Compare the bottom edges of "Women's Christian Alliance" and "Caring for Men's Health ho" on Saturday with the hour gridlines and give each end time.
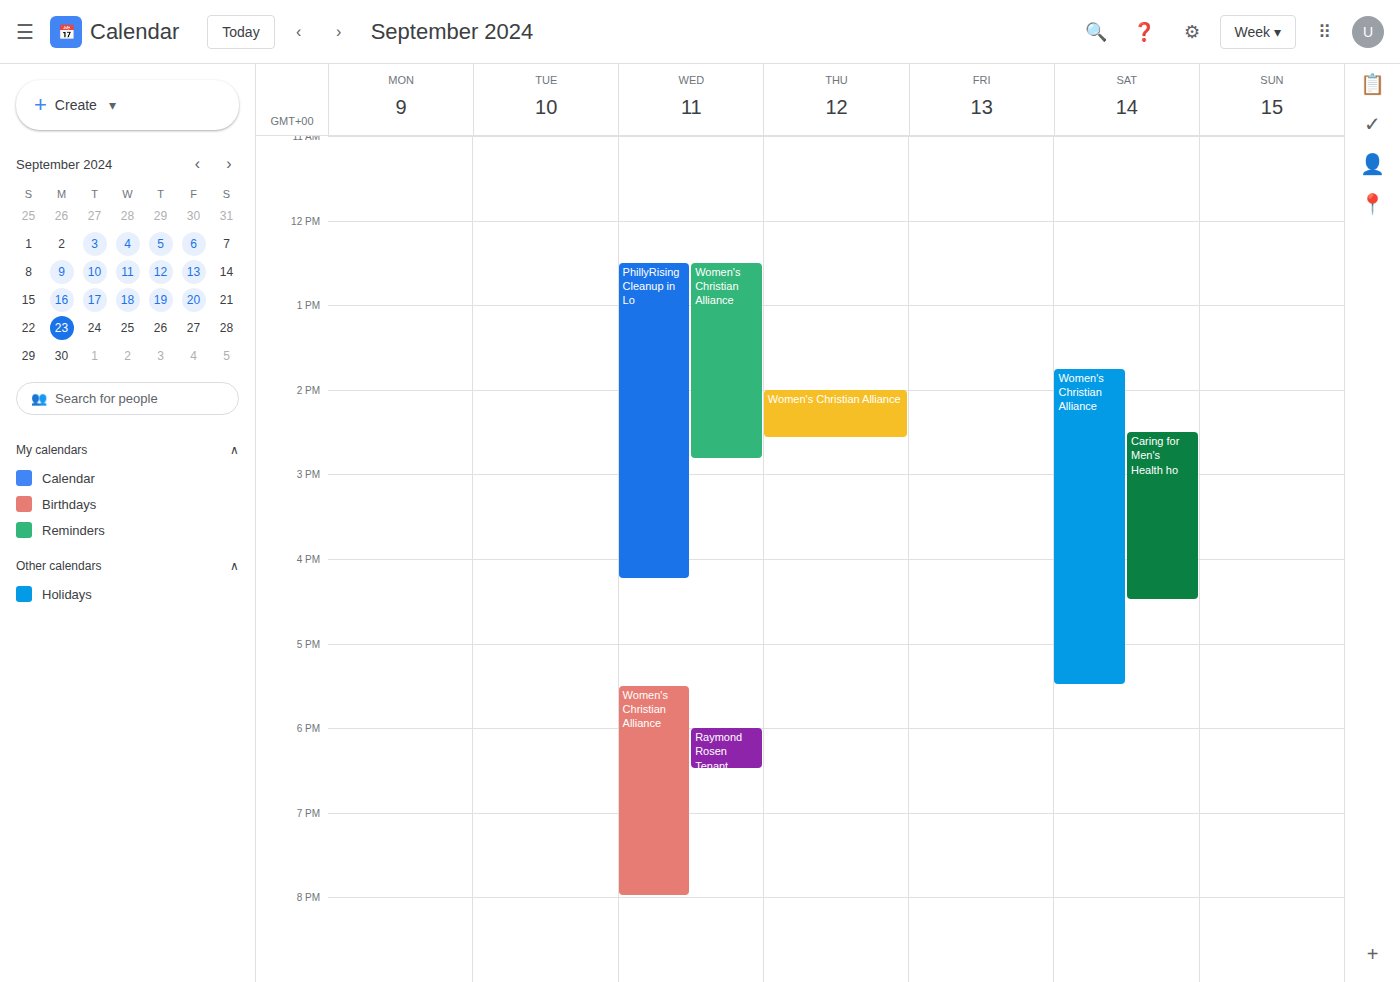
"Women's Christian Alliance": 5:30 PM, halfway between the 5 PM and 6 PM lines. "Caring for Men's Health ho": 4:30 PM, halfway between the 4 PM and 5 PM lines.